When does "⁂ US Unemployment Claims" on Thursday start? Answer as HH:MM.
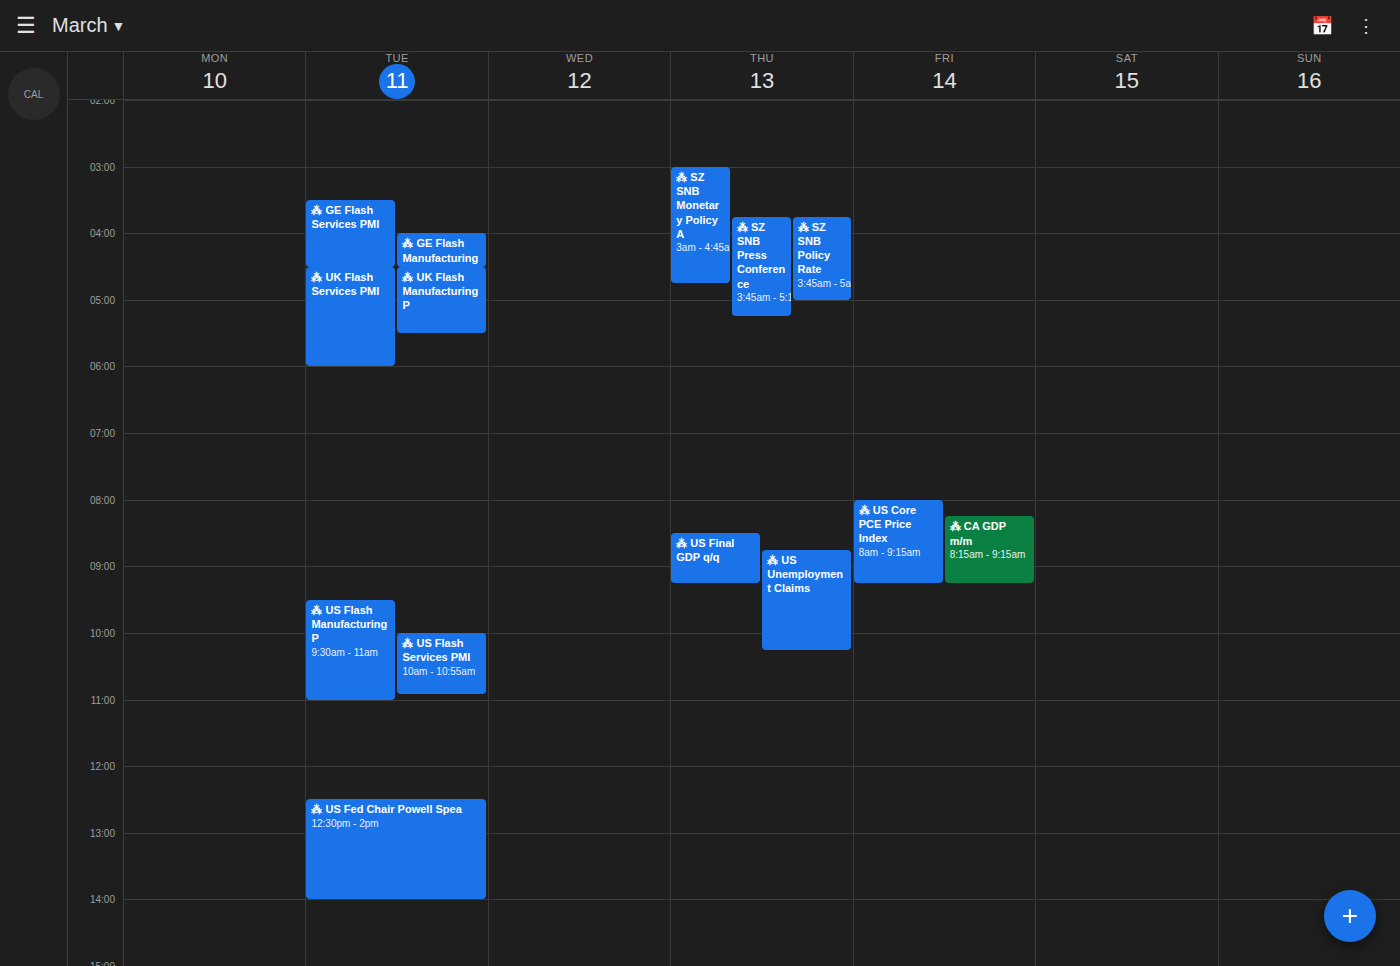
08:45